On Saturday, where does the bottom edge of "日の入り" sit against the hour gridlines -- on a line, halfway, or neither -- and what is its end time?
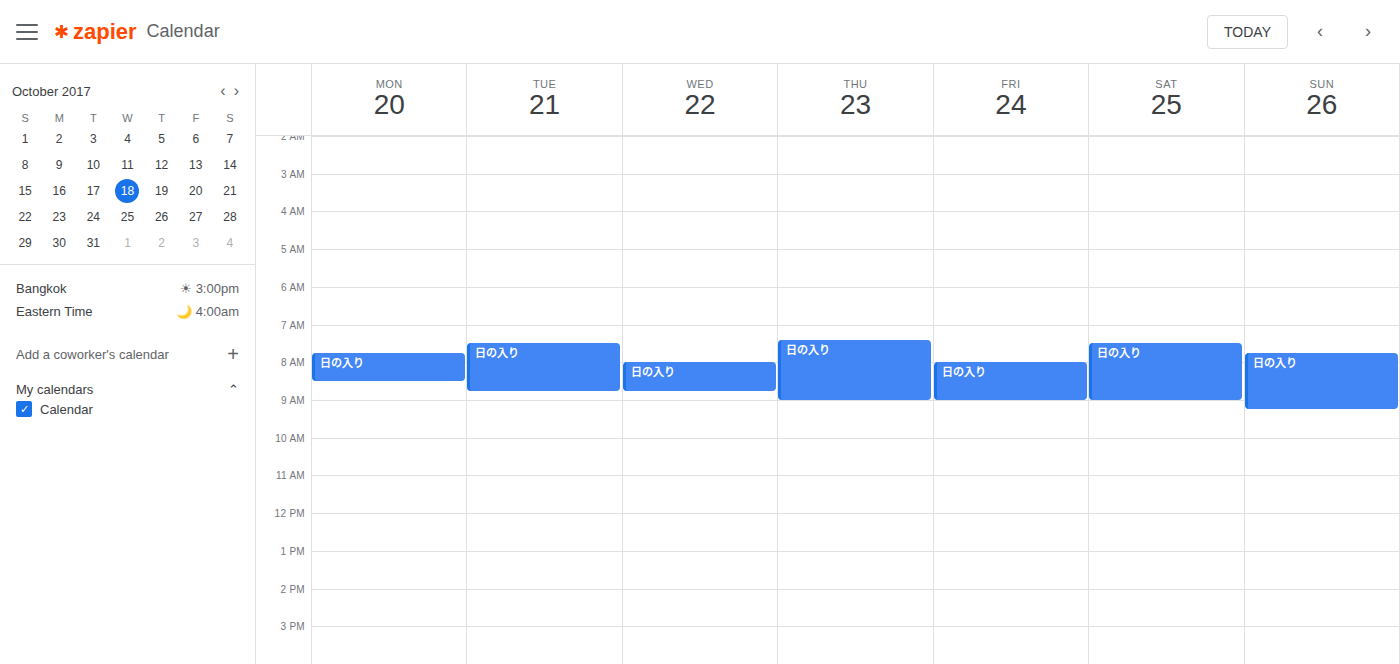
9:00 AM -- exactly on the 9 AM line.